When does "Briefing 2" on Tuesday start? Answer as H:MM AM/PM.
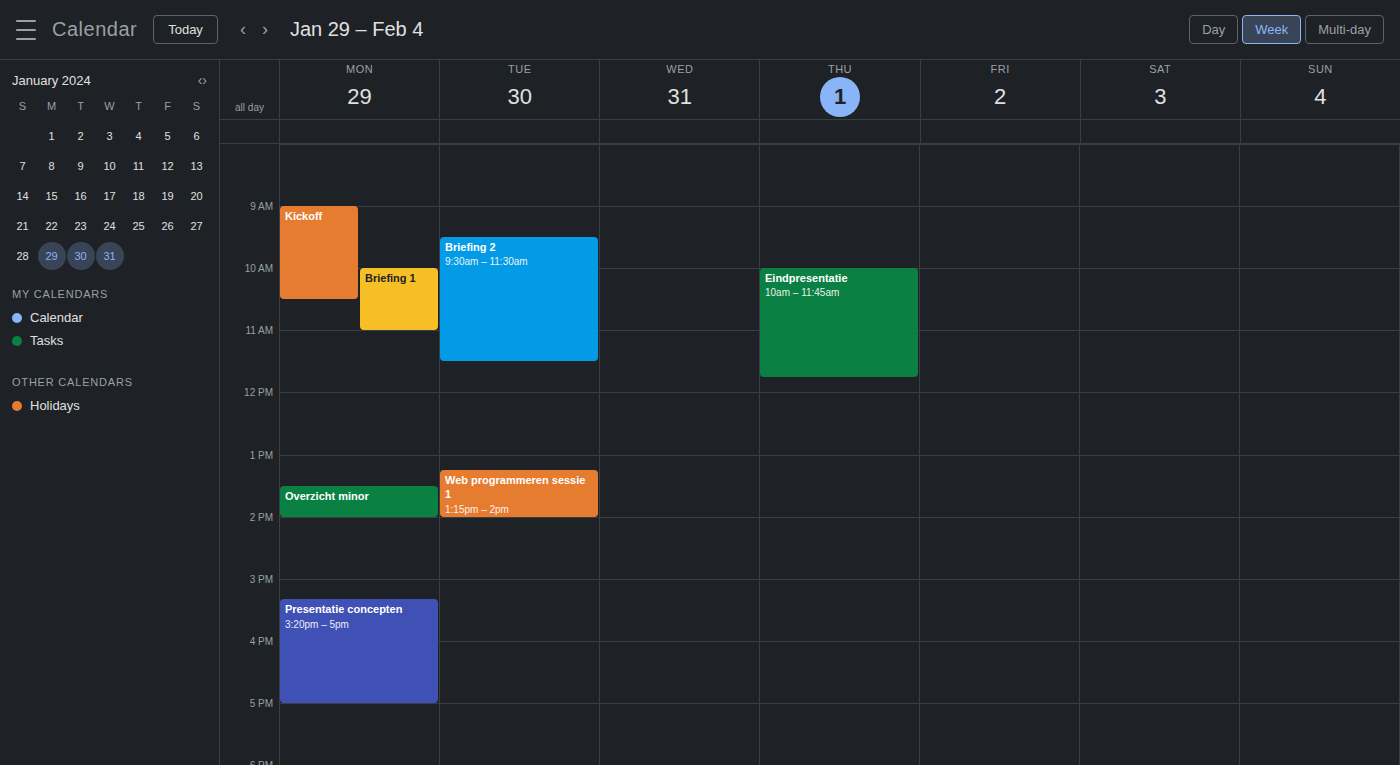
9:30 AM